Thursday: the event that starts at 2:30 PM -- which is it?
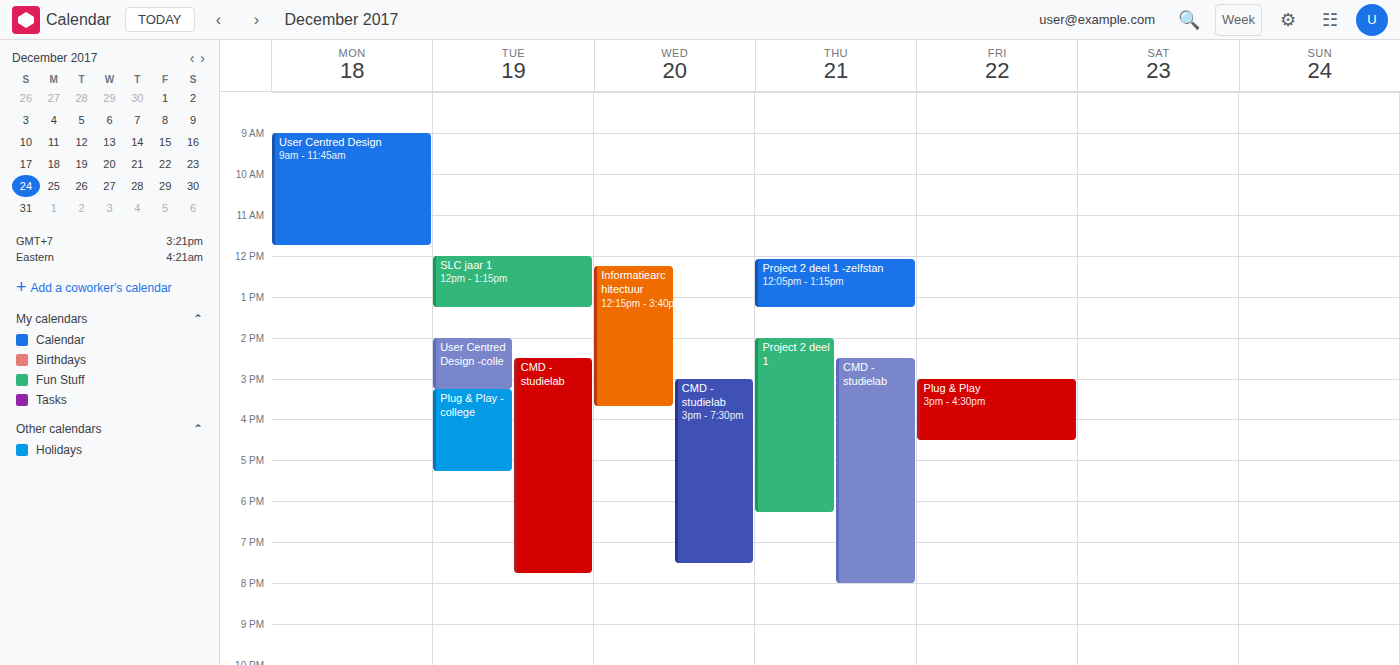
"CMD -studielab"